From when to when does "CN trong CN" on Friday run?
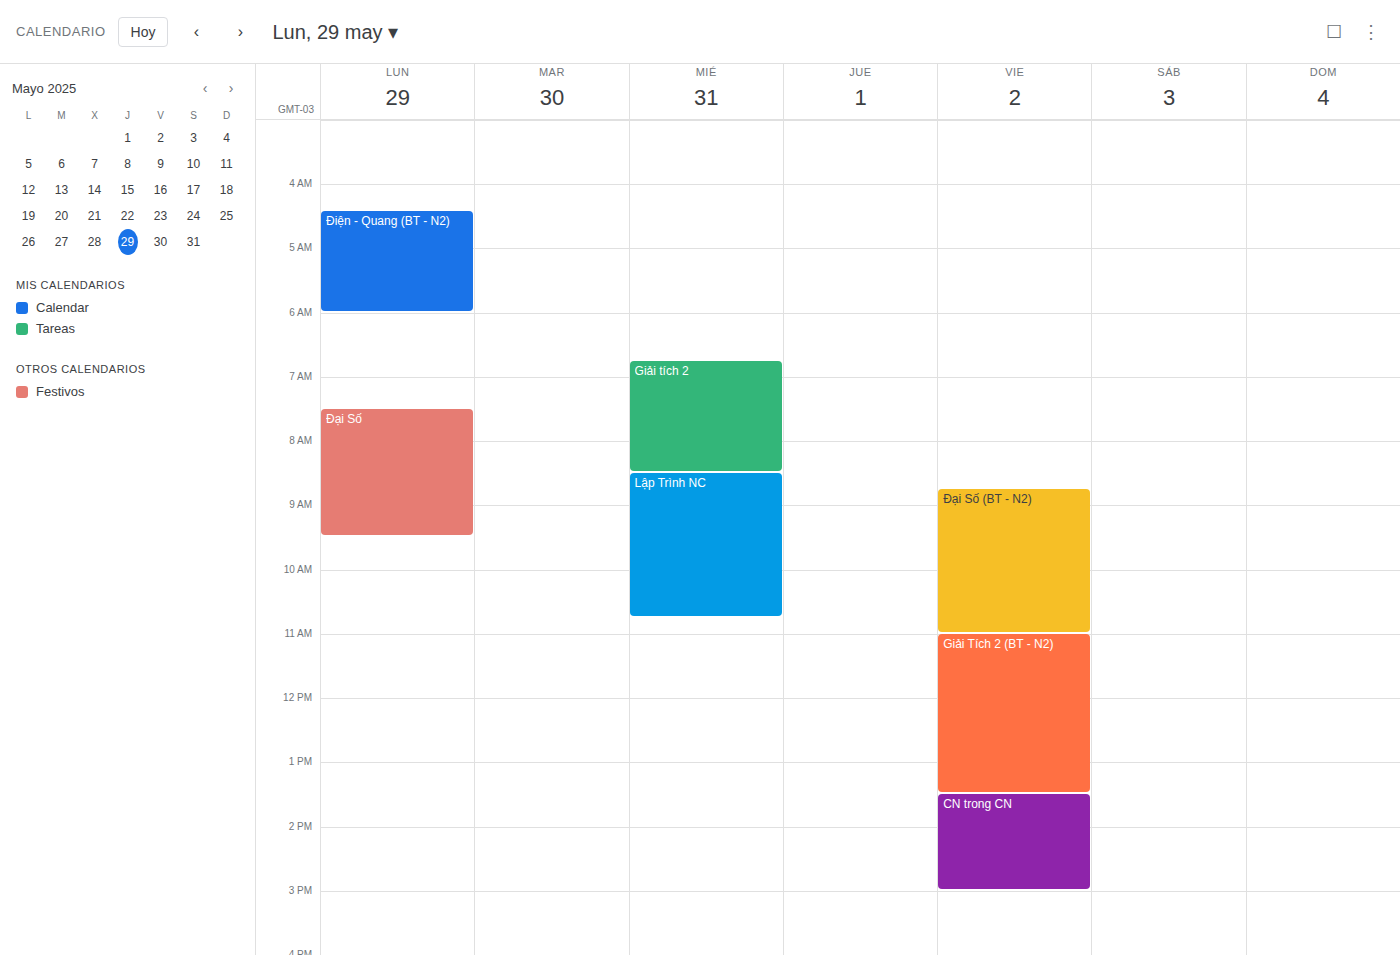
1:30 PM to 3:00 PM